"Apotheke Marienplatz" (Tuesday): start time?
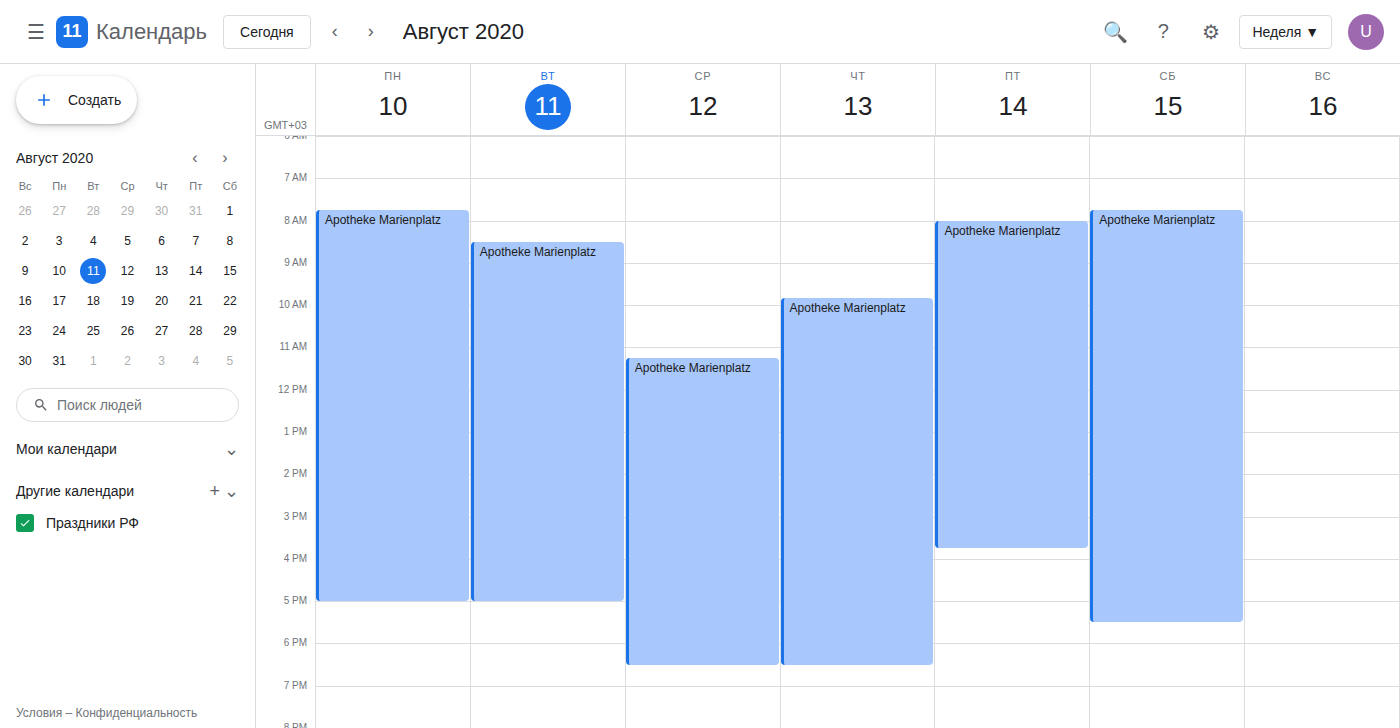
8:30 AM